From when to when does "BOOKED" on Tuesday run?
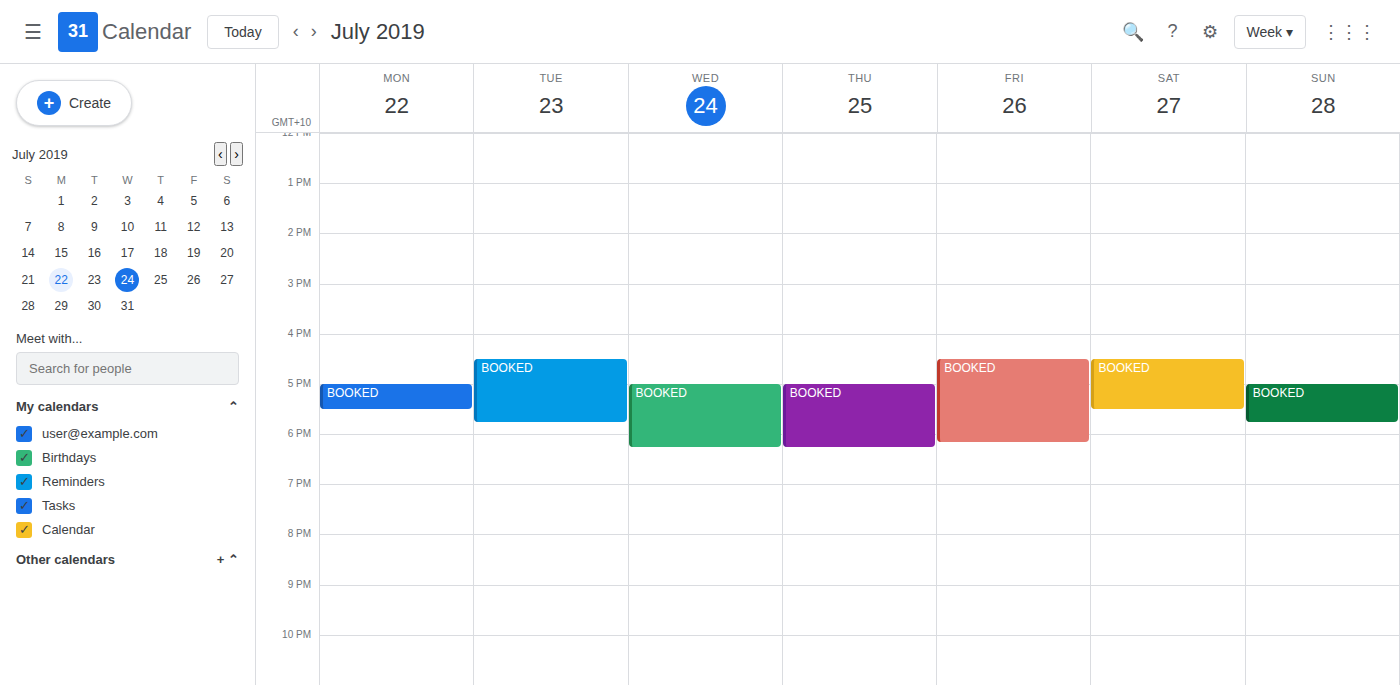
4:30 PM to 5:45 PM